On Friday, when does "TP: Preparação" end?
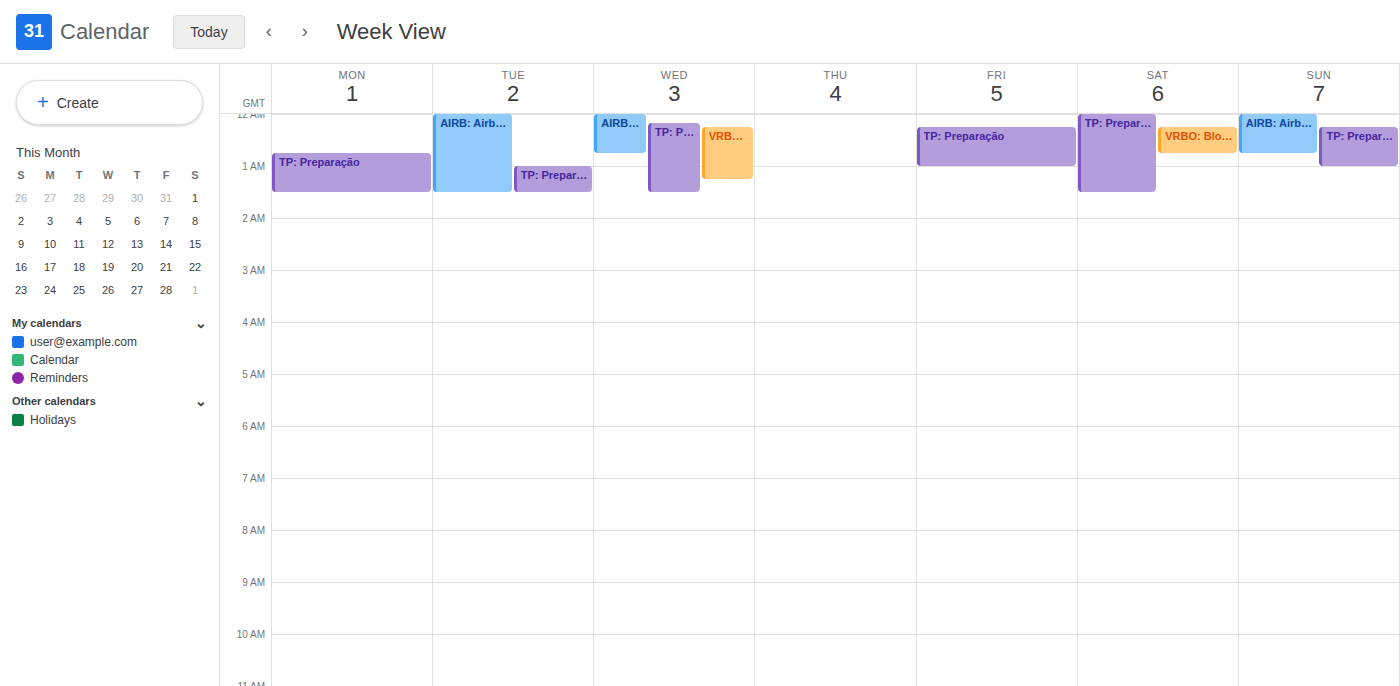
01:00